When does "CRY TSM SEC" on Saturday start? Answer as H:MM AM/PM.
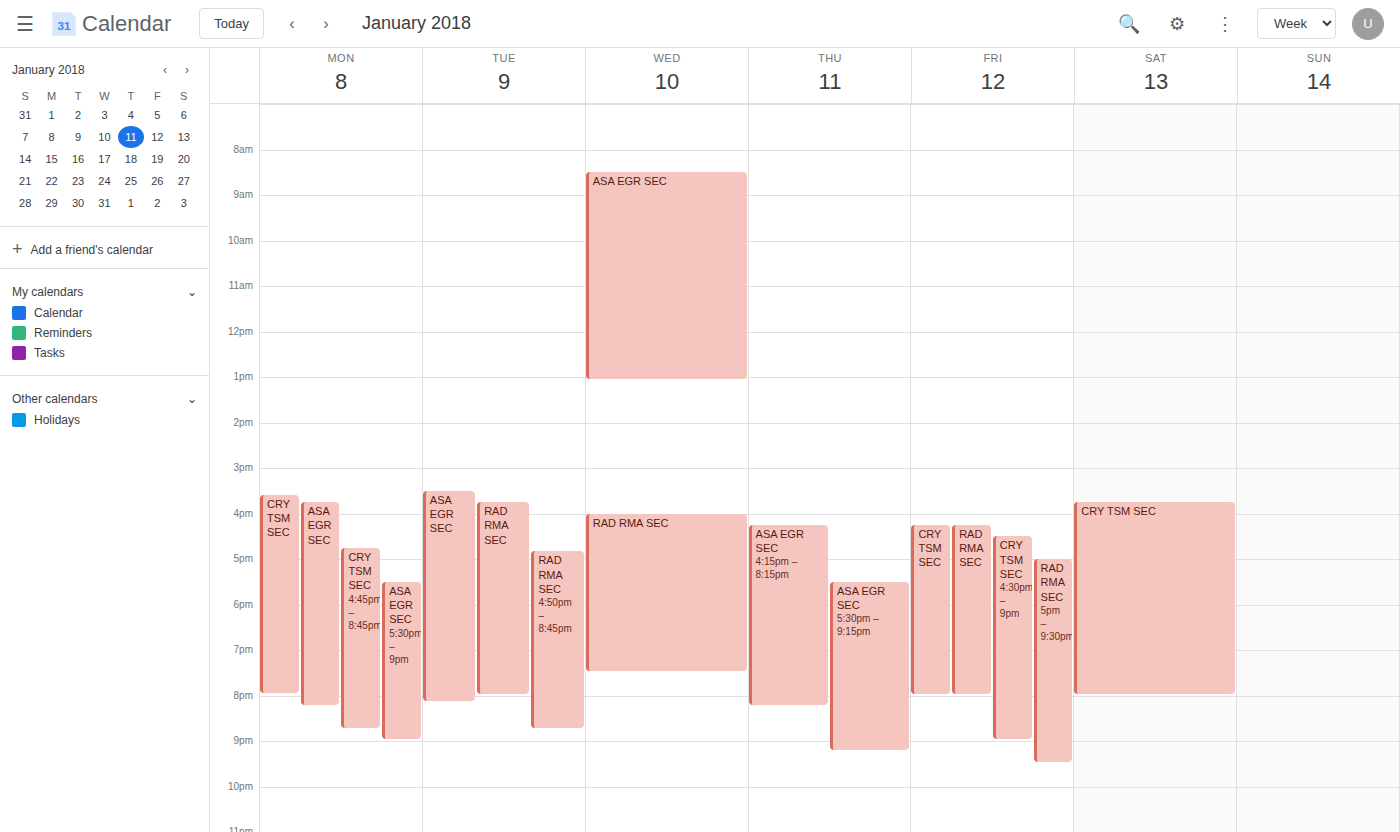
3:45 PM